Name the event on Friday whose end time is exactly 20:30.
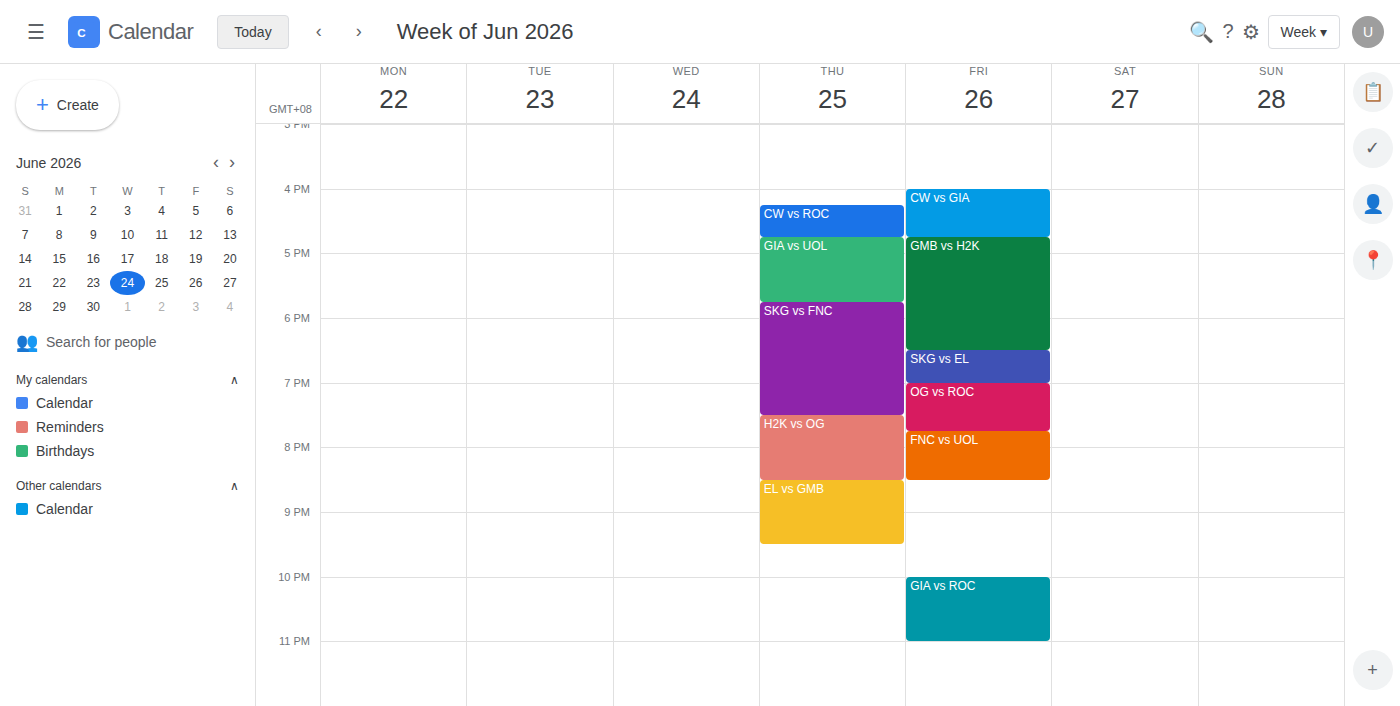
"FNC vs UOL"